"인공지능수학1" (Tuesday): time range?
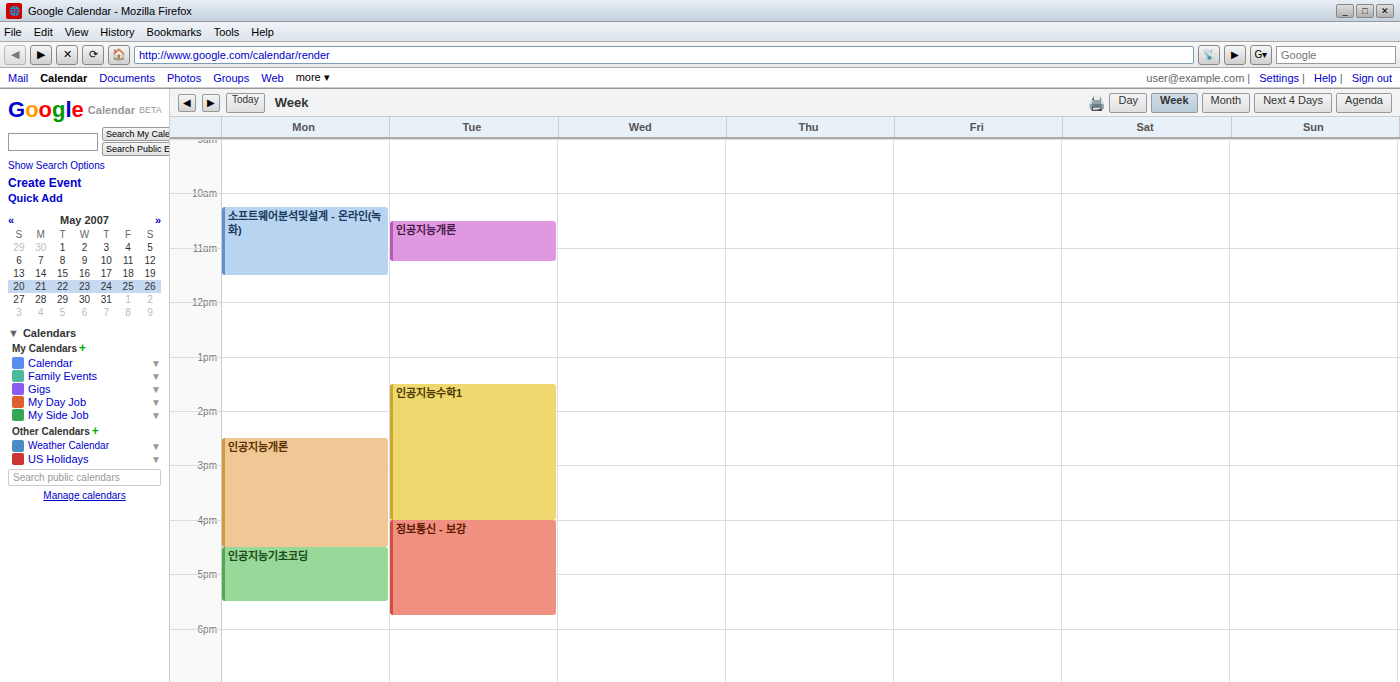
1:30 PM to 4:00 PM